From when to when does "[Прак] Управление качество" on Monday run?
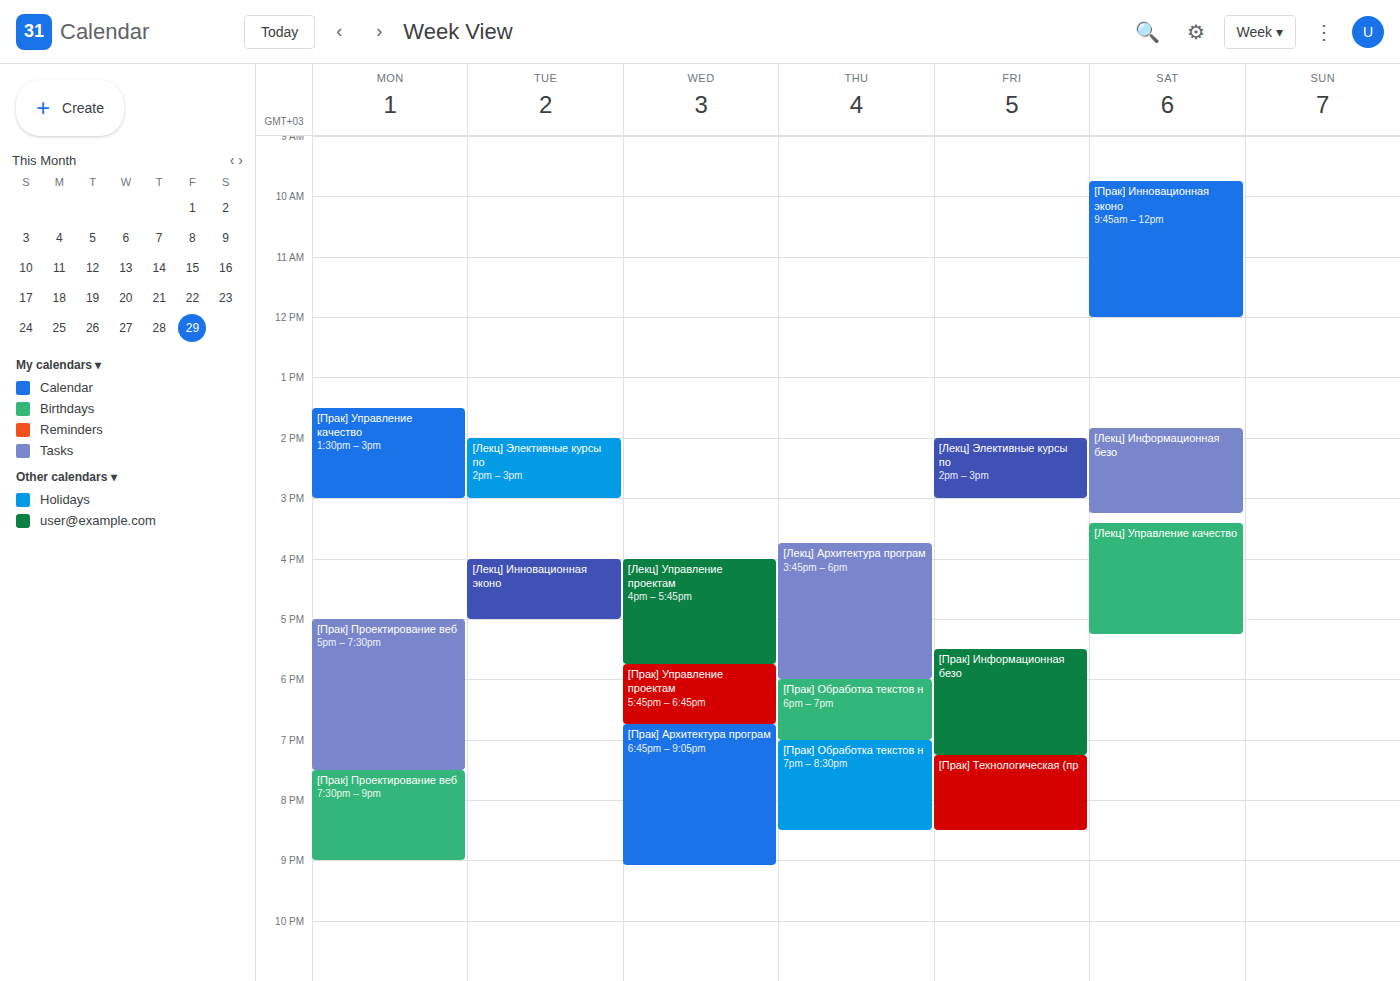
1:30 PM to 3:00 PM